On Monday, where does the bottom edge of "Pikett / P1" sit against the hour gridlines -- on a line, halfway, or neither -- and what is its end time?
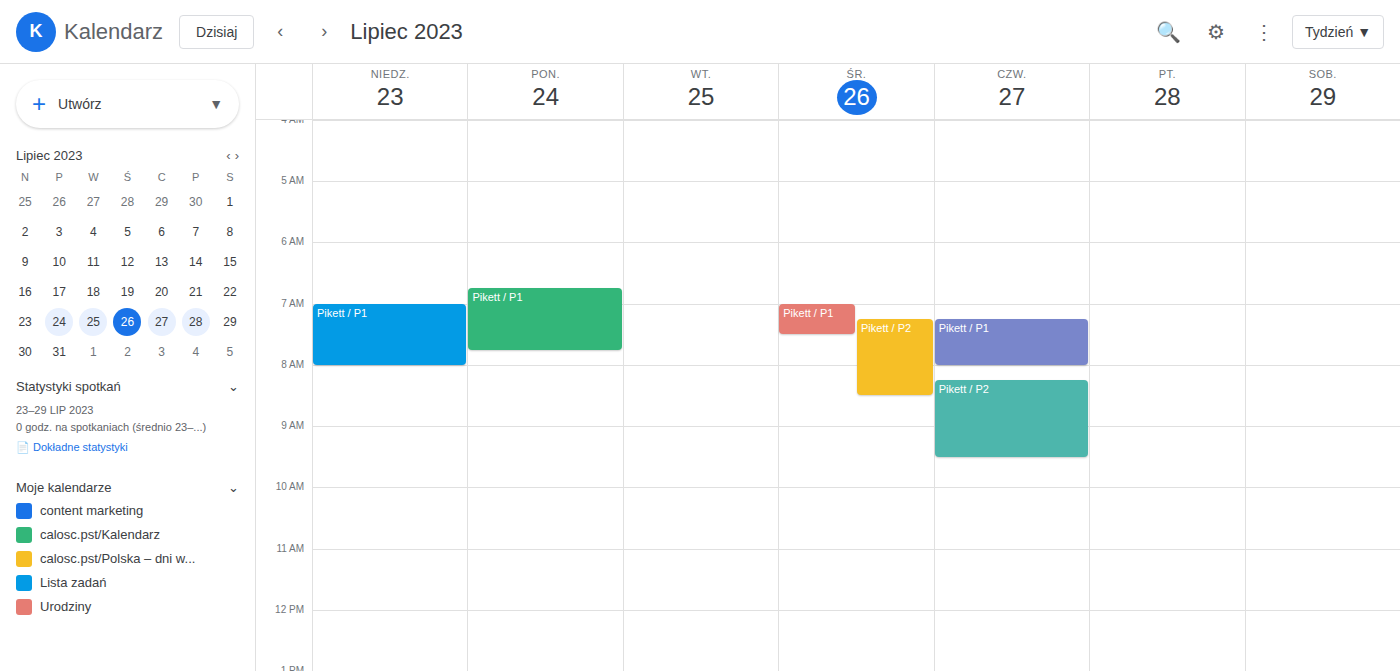
7:45 AM -- neither: three quarters of the way from the 7 AM line to the 8 AM line.